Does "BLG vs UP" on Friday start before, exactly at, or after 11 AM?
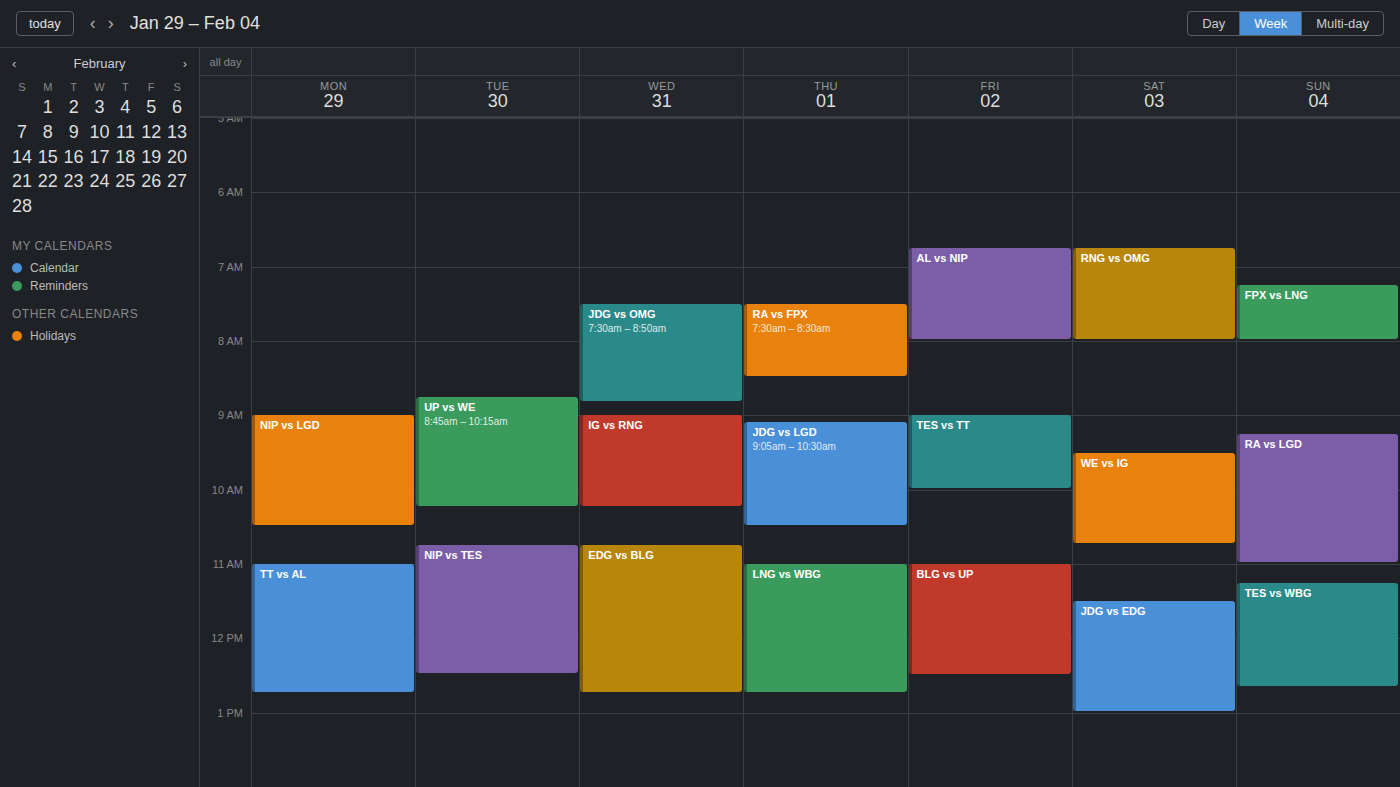
11:00 AM -- exactly at 11 AM, on the 11 AM line.